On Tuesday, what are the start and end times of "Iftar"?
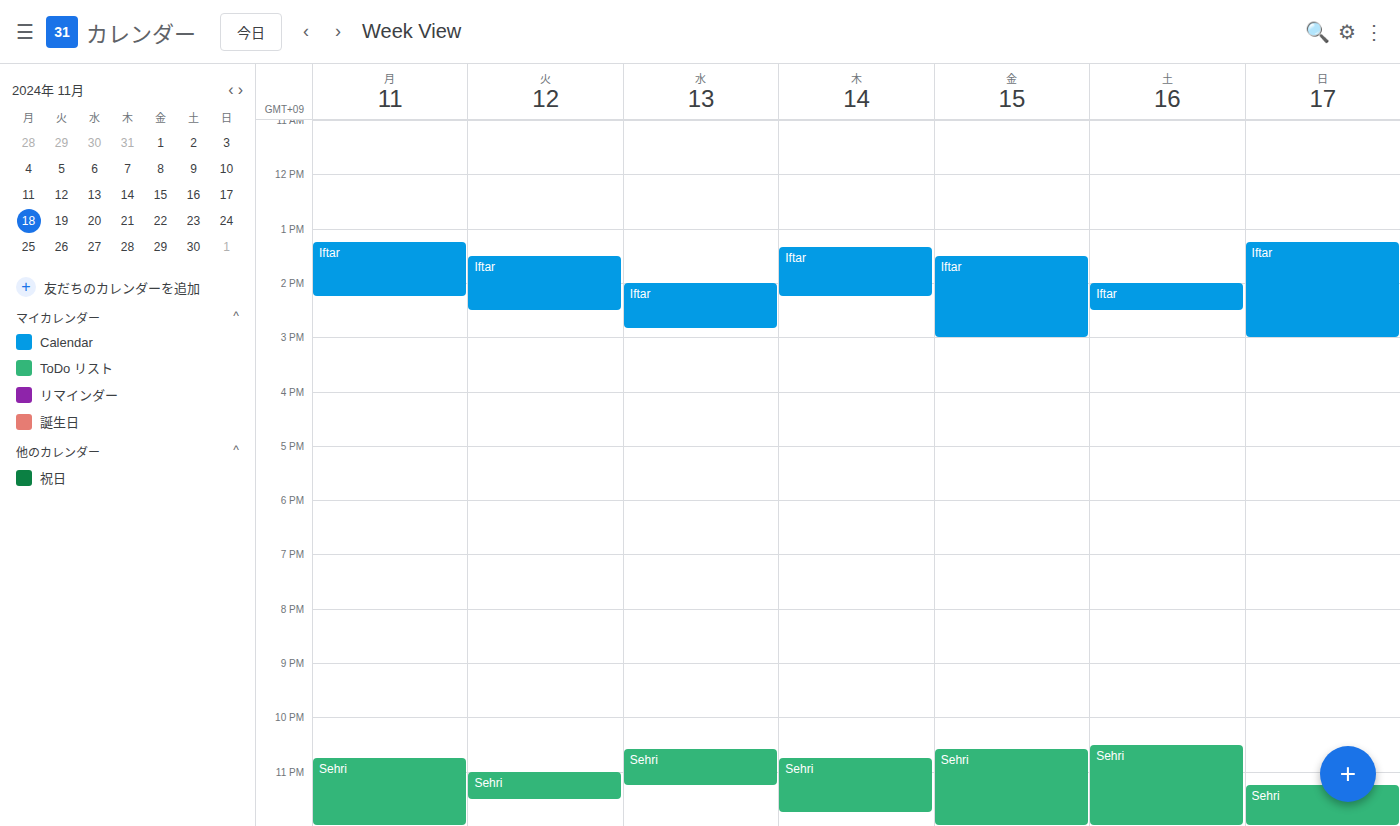
1:30 PM to 2:30 PM